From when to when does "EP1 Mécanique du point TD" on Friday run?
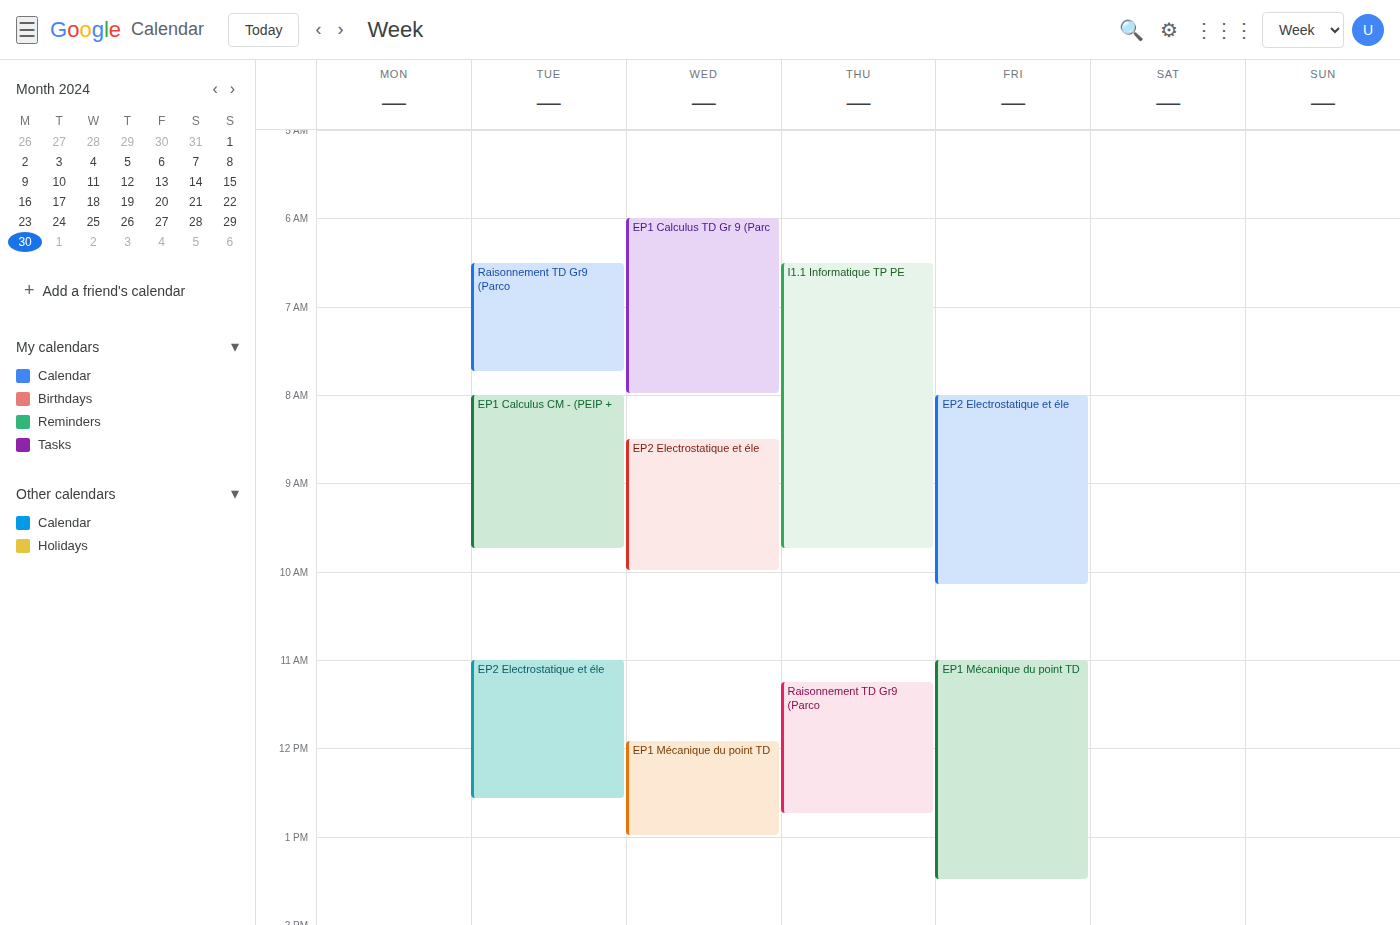
11:00 AM to 1:30 PM